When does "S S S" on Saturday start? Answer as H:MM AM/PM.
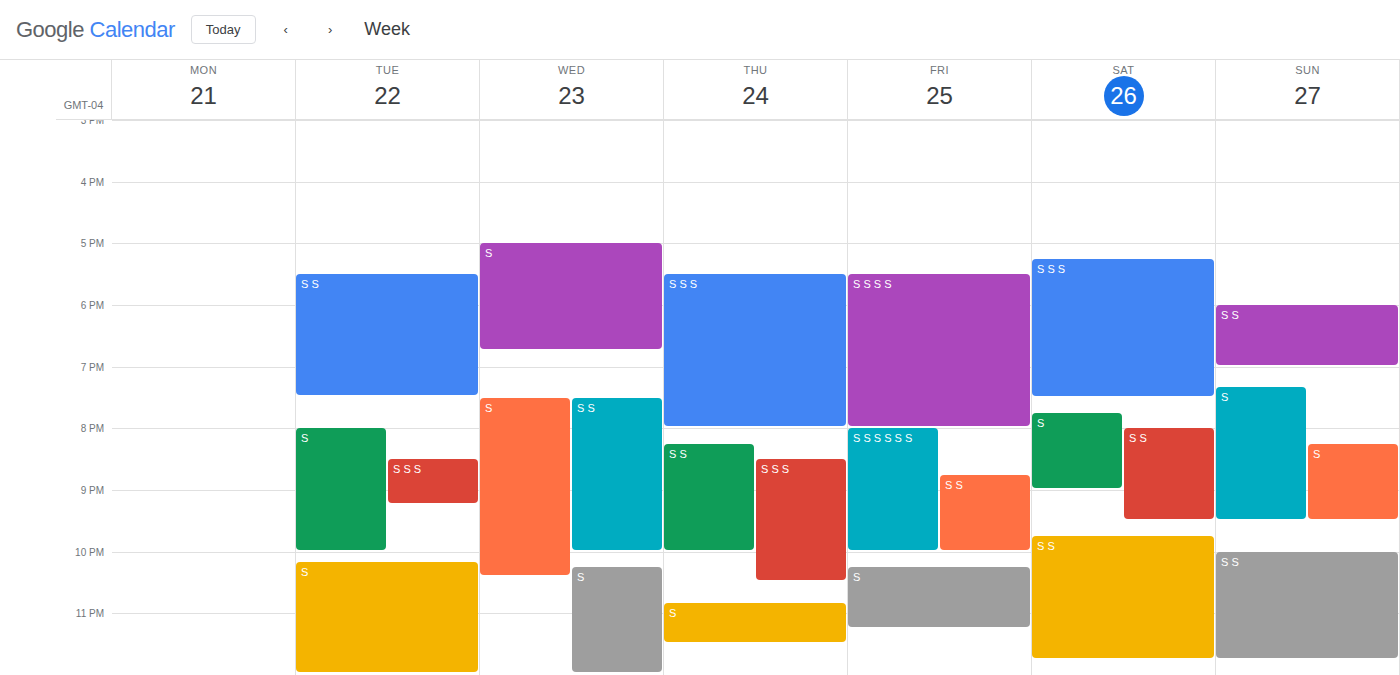
5:15 PM